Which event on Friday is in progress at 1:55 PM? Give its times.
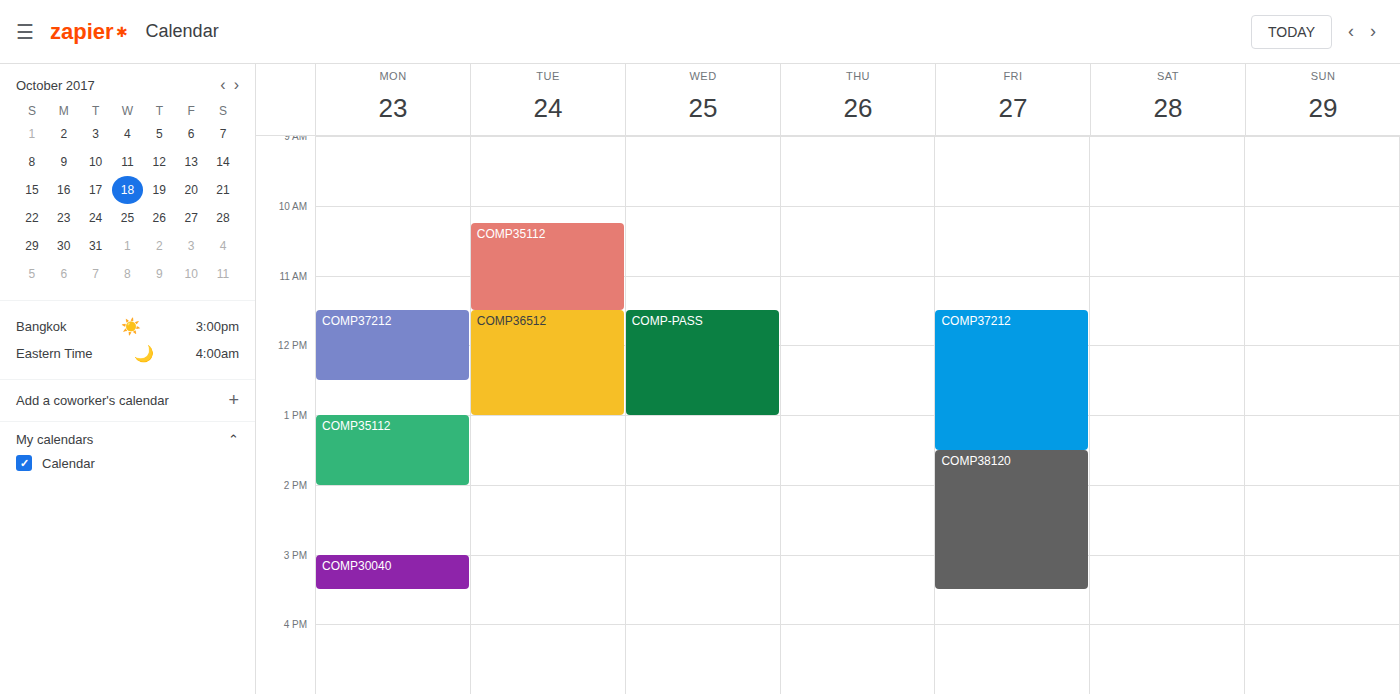
"COMP38120", 1:30 PM to 3:30 PM